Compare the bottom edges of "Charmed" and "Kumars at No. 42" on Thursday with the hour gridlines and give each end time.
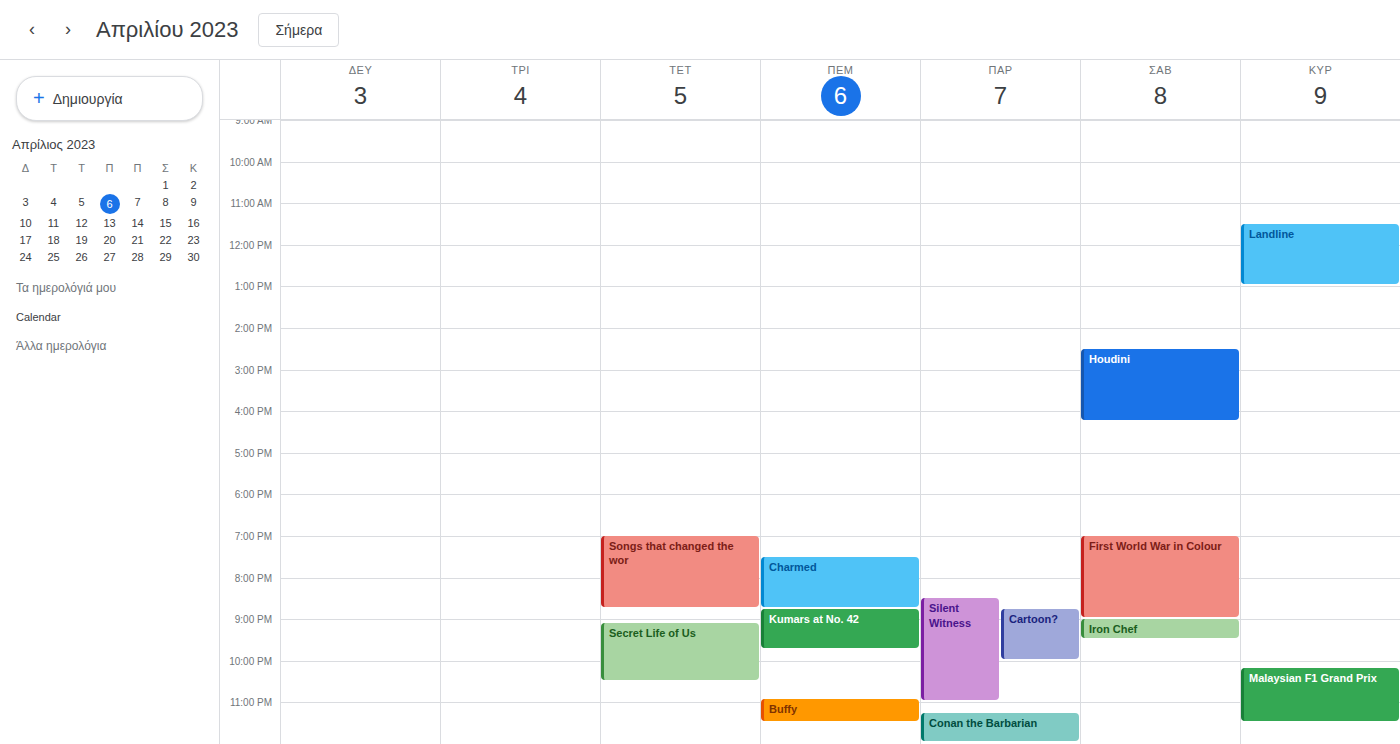
"Charmed": 8:45 PM, neither: three quarters of the way from the 8 PM line to the 9 PM line. "Kumars at No. 42": 9:45 PM, neither: three quarters of the way from the 9 PM line to the 10 PM line.